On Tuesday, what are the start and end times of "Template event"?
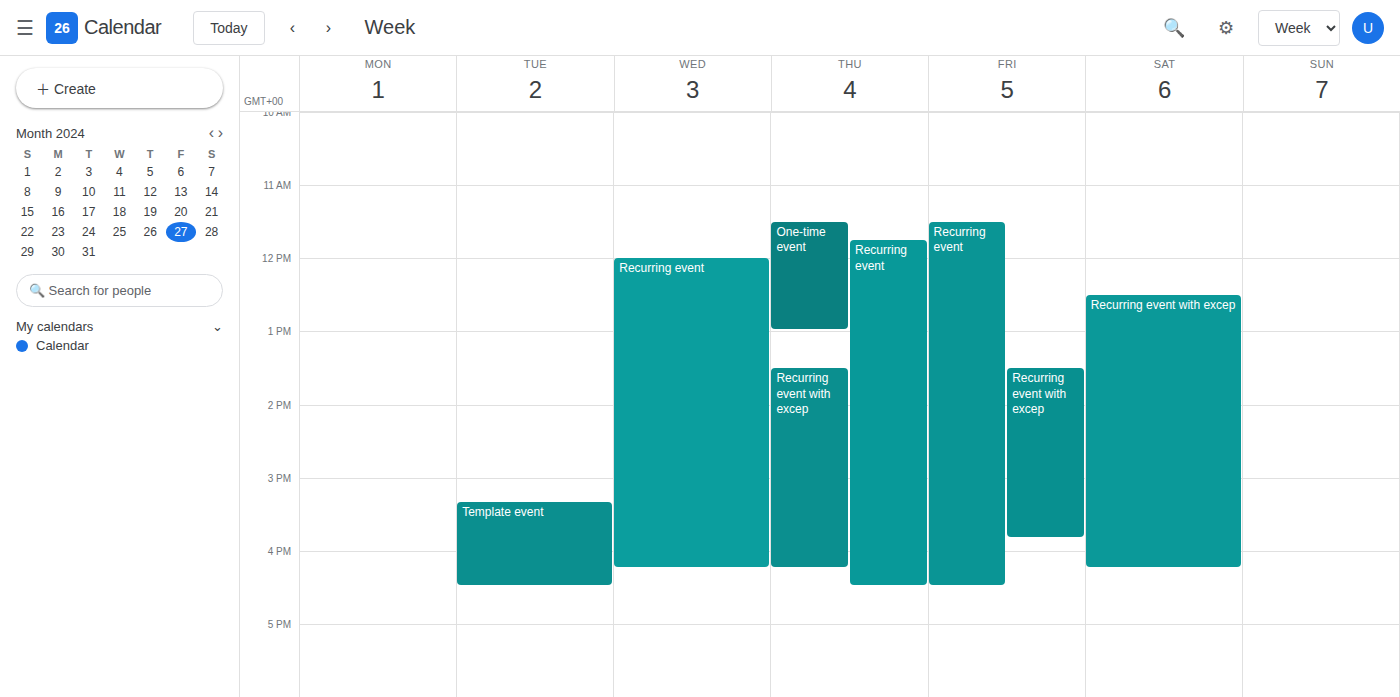
3:20 PM to 4:30 PM